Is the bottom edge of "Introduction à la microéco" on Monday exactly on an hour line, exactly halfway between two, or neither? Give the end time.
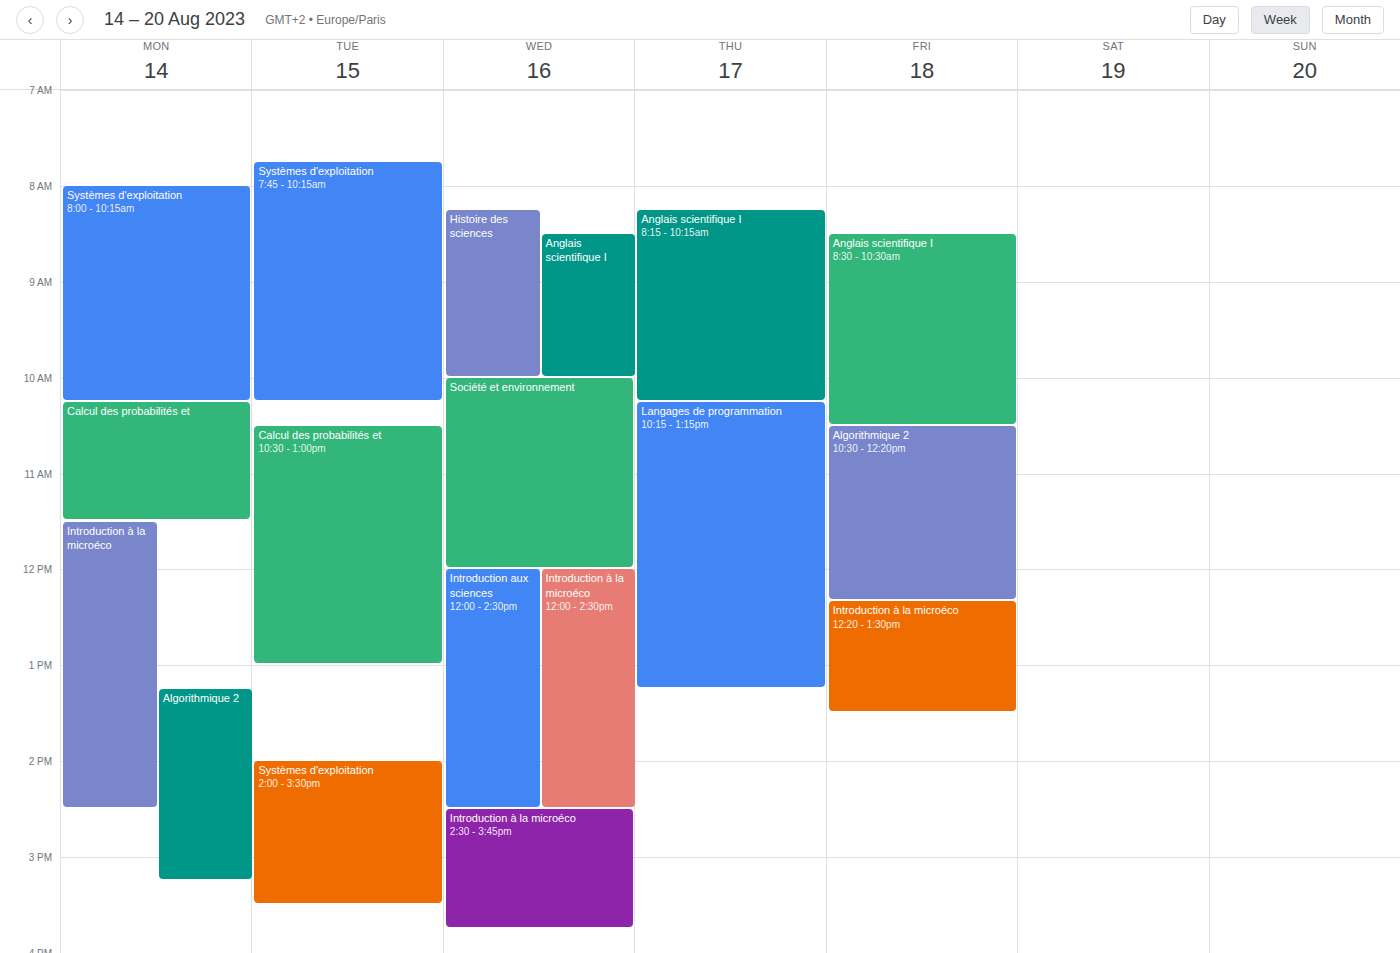
2:30 PM -- halfway between the 2 PM and 3 PM lines.